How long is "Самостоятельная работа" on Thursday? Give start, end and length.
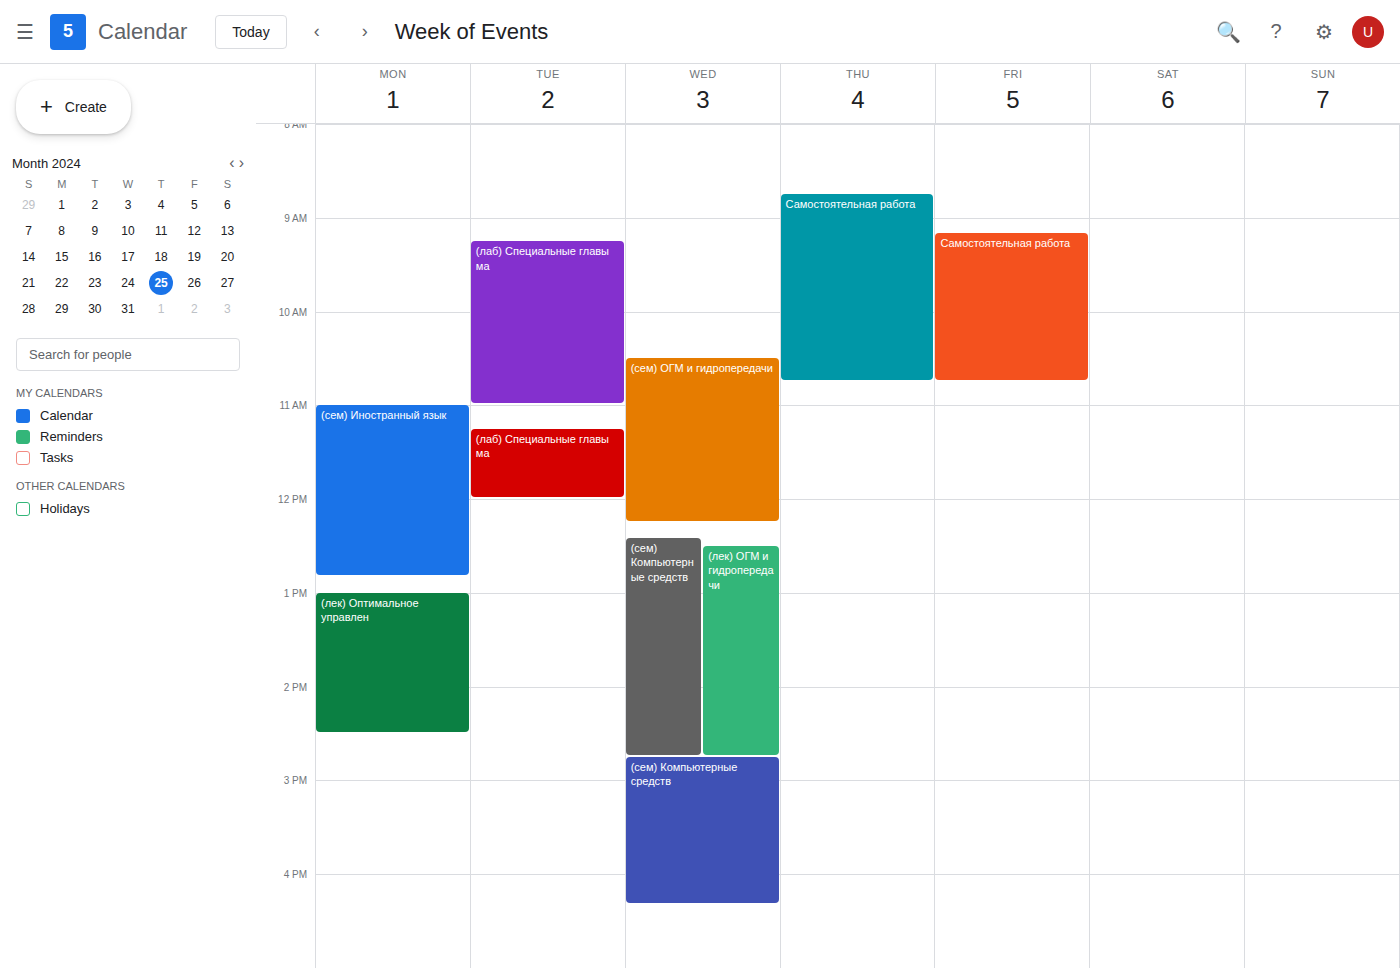
8:45 AM to 10:45 AM, 2 hours